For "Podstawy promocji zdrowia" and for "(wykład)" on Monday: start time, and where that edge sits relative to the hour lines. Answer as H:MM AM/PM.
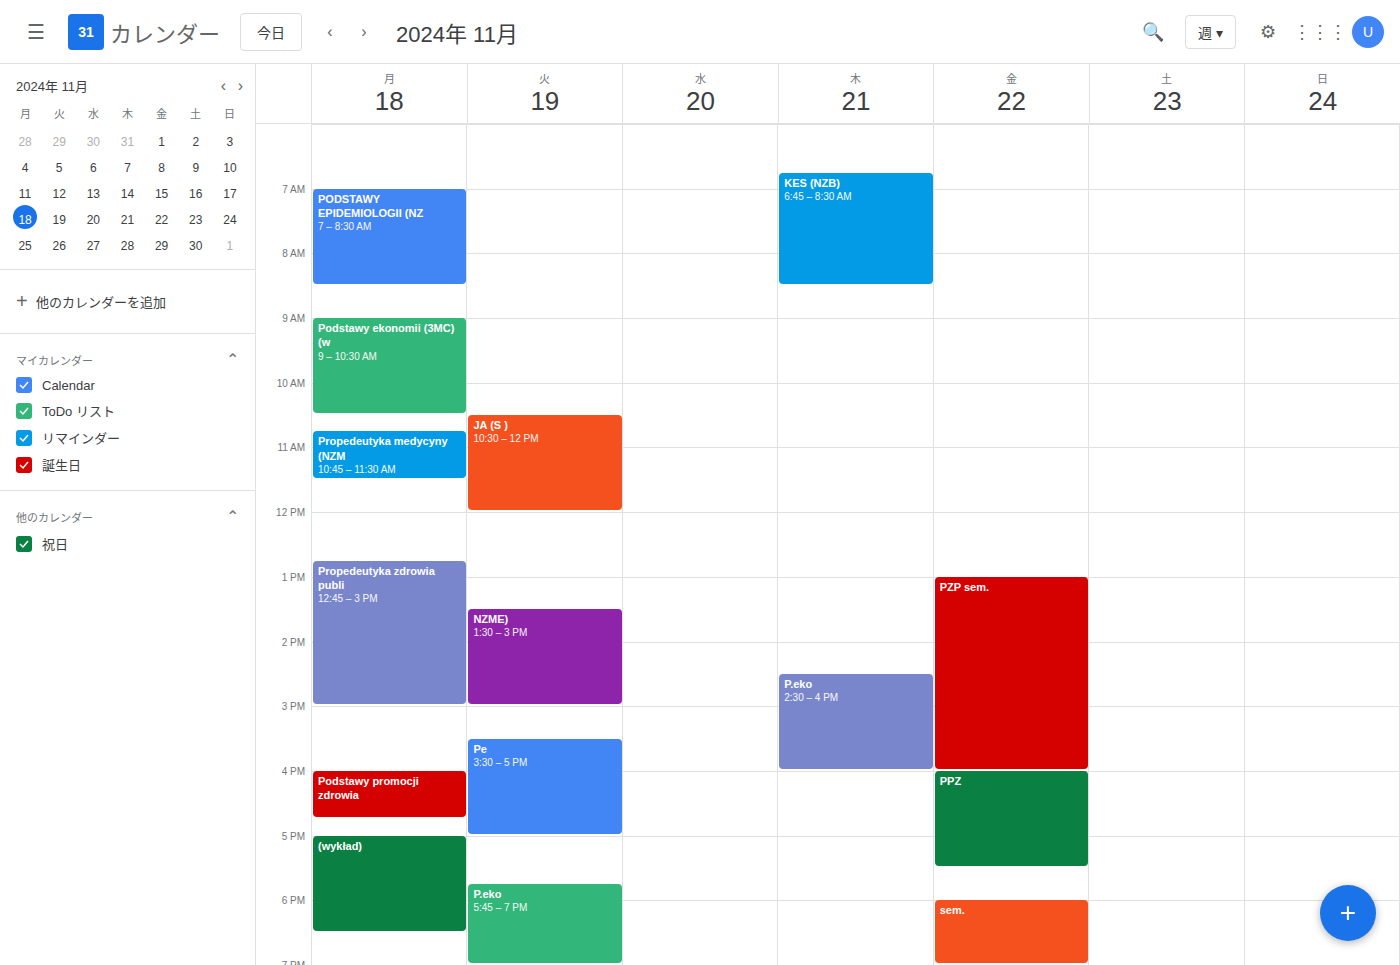
"Podstawy promocji zdrowia": 4:00 PM, exactly on the 4 PM line. "(wykład)": 5:00 PM, exactly on the 5 PM line.